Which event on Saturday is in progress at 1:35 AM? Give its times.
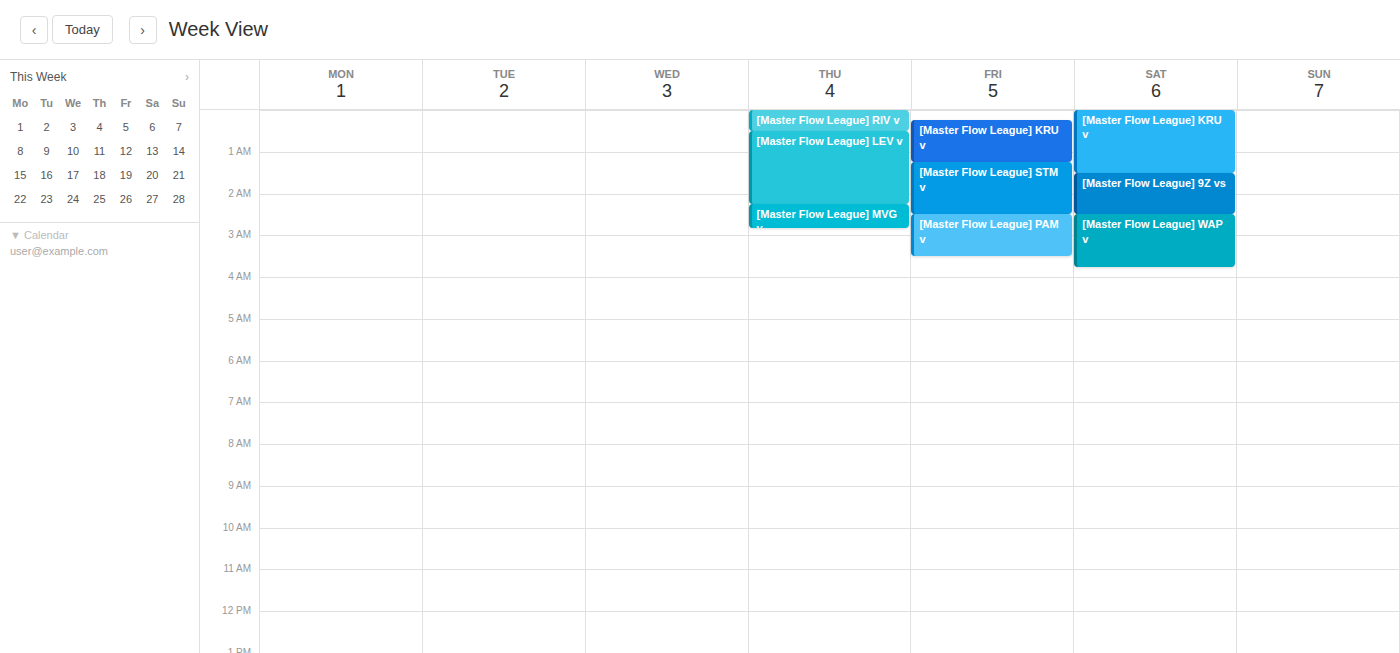
"[Master Flow League] 9Z vs", 1:30 AM to 2:30 AM